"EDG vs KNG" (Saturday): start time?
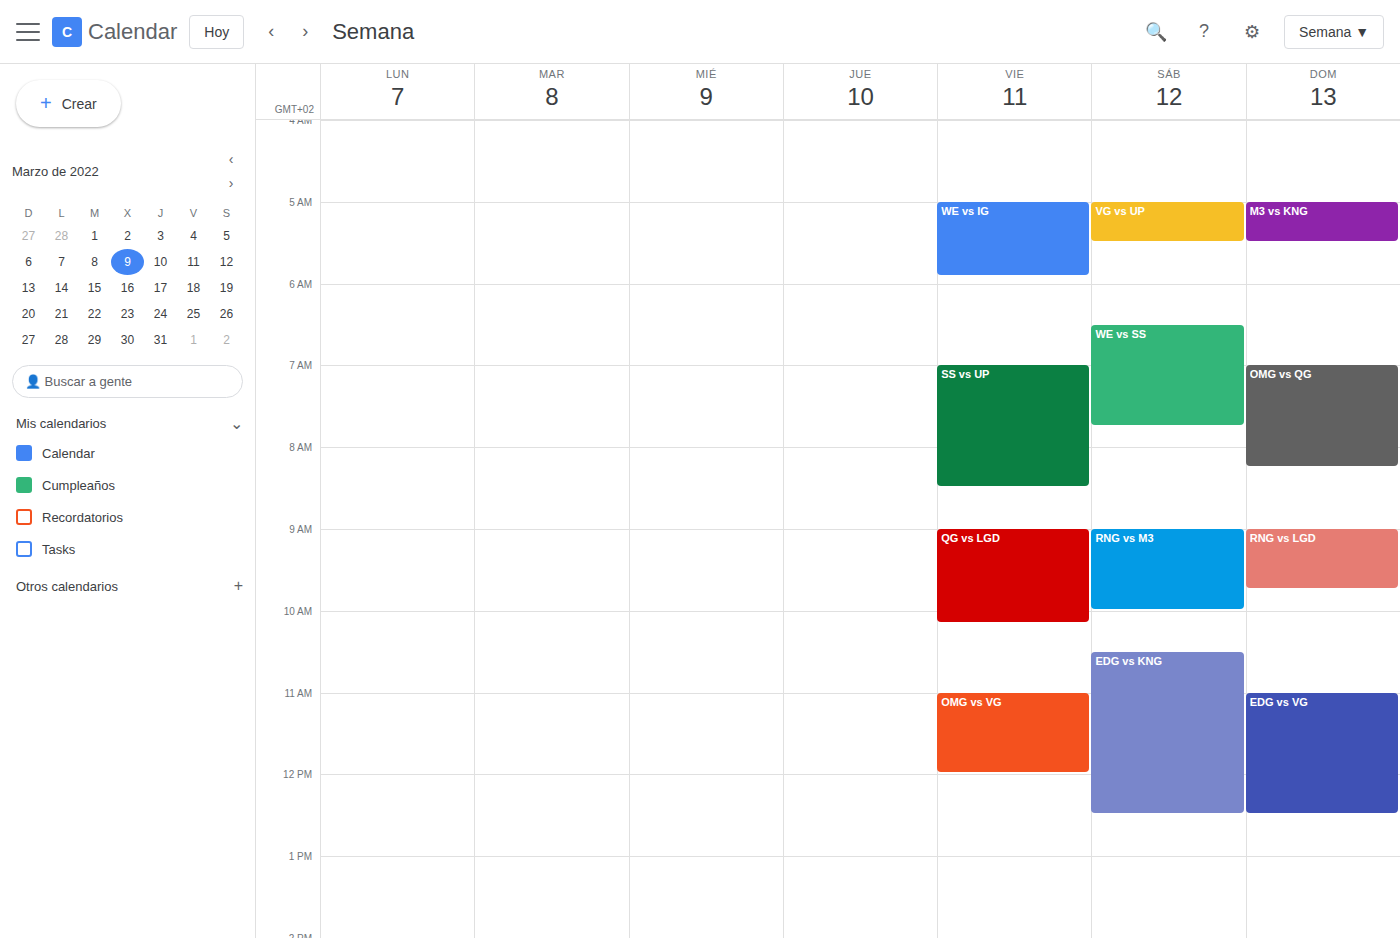
10:30